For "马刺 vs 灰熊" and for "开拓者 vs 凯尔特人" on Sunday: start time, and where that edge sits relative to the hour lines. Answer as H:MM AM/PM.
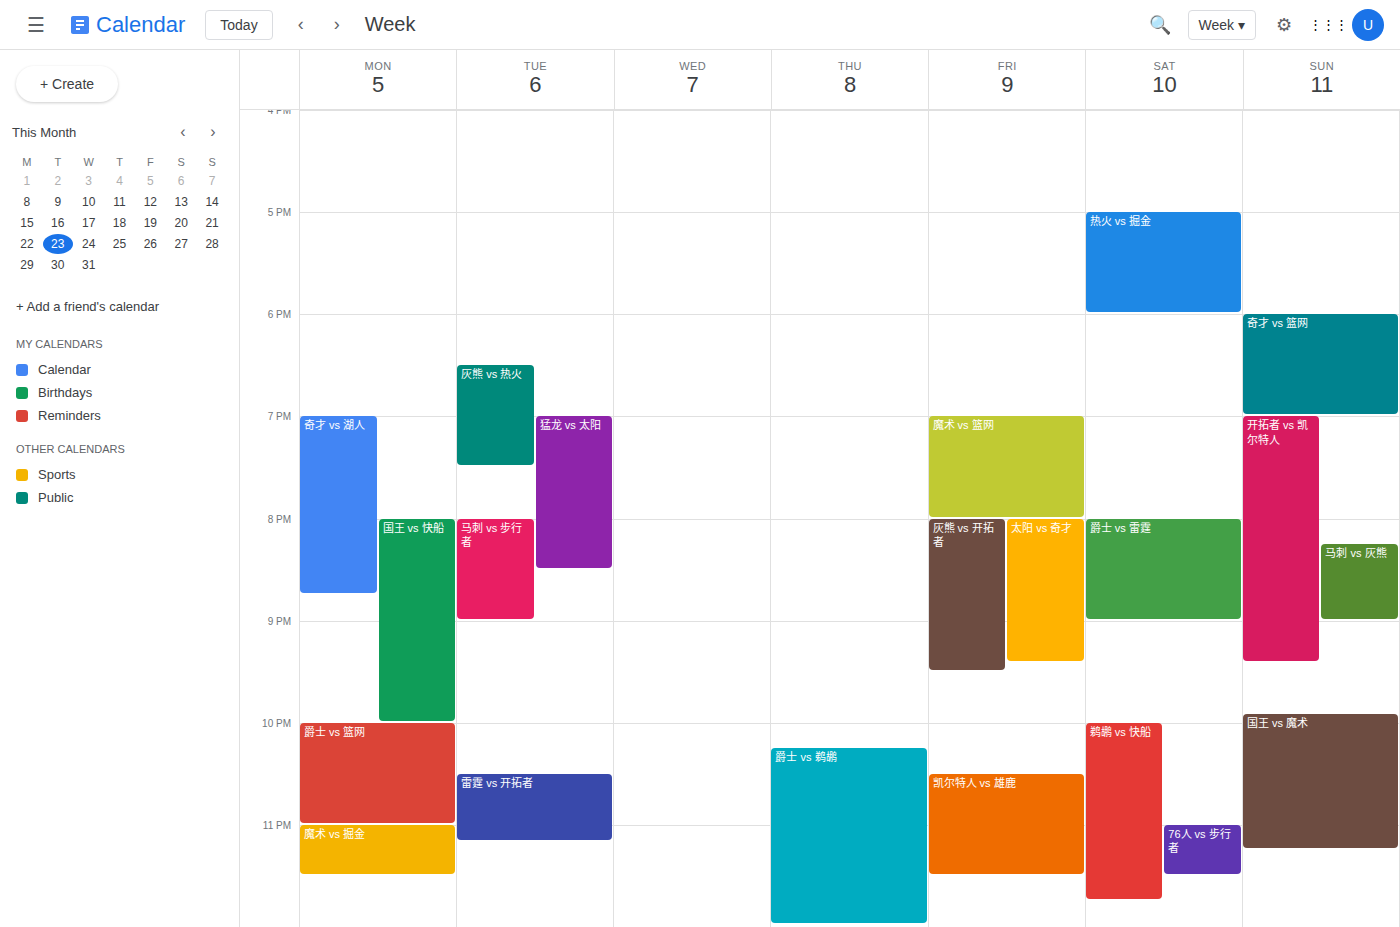
"马刺 vs 灰熊": 8:15 PM, neither: a quarter of the way from the 8 PM line to the 9 PM line. "开拓者 vs 凯尔特人": 7:00 PM, exactly on the 7 PM line.